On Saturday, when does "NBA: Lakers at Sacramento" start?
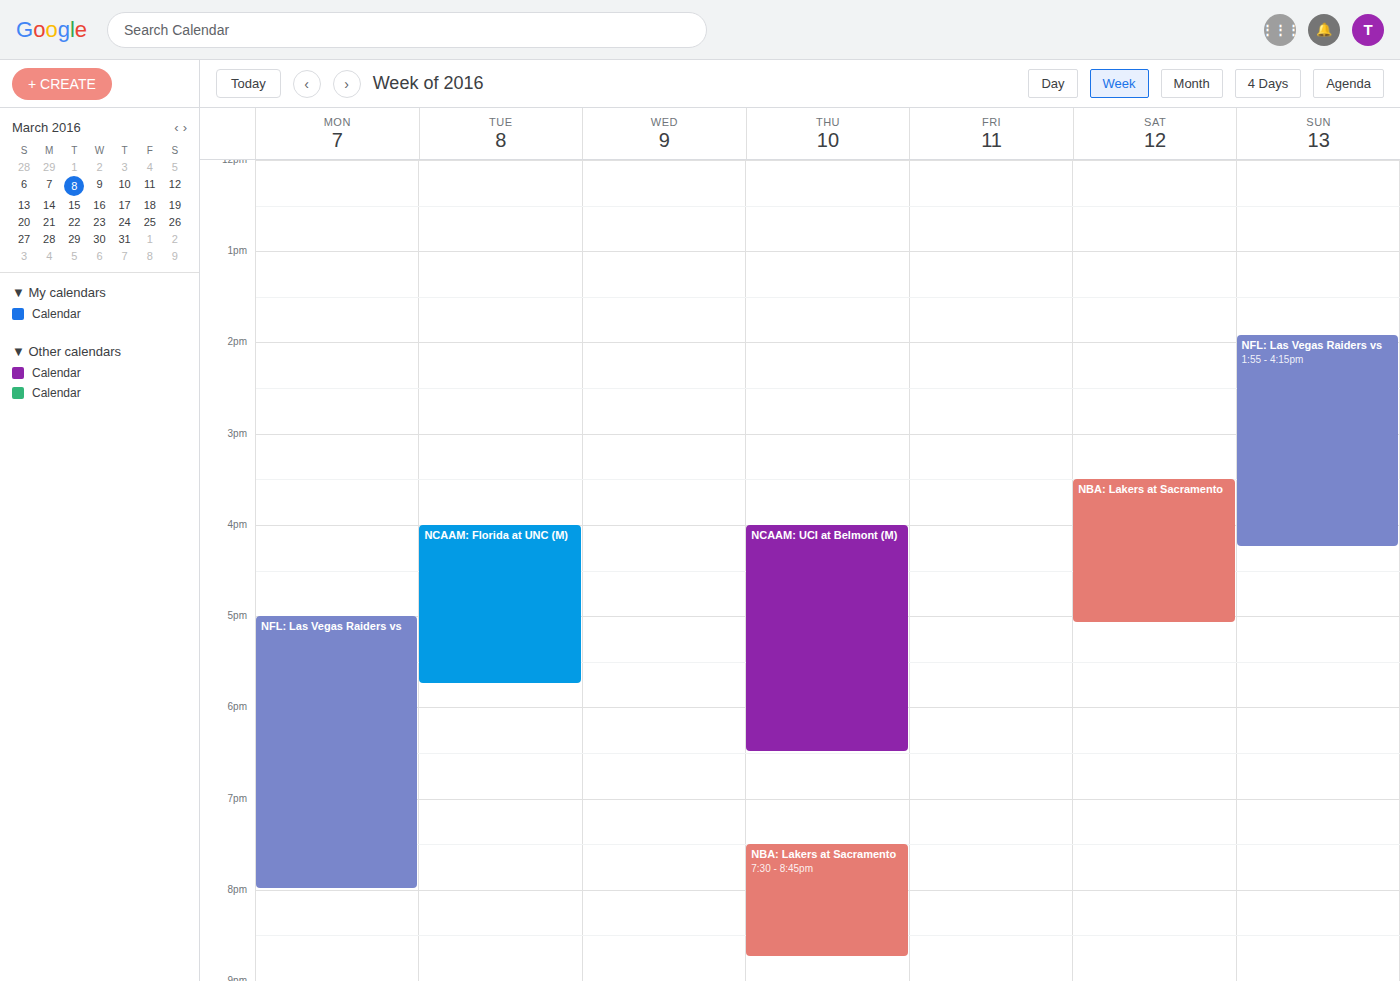
3:30 PM